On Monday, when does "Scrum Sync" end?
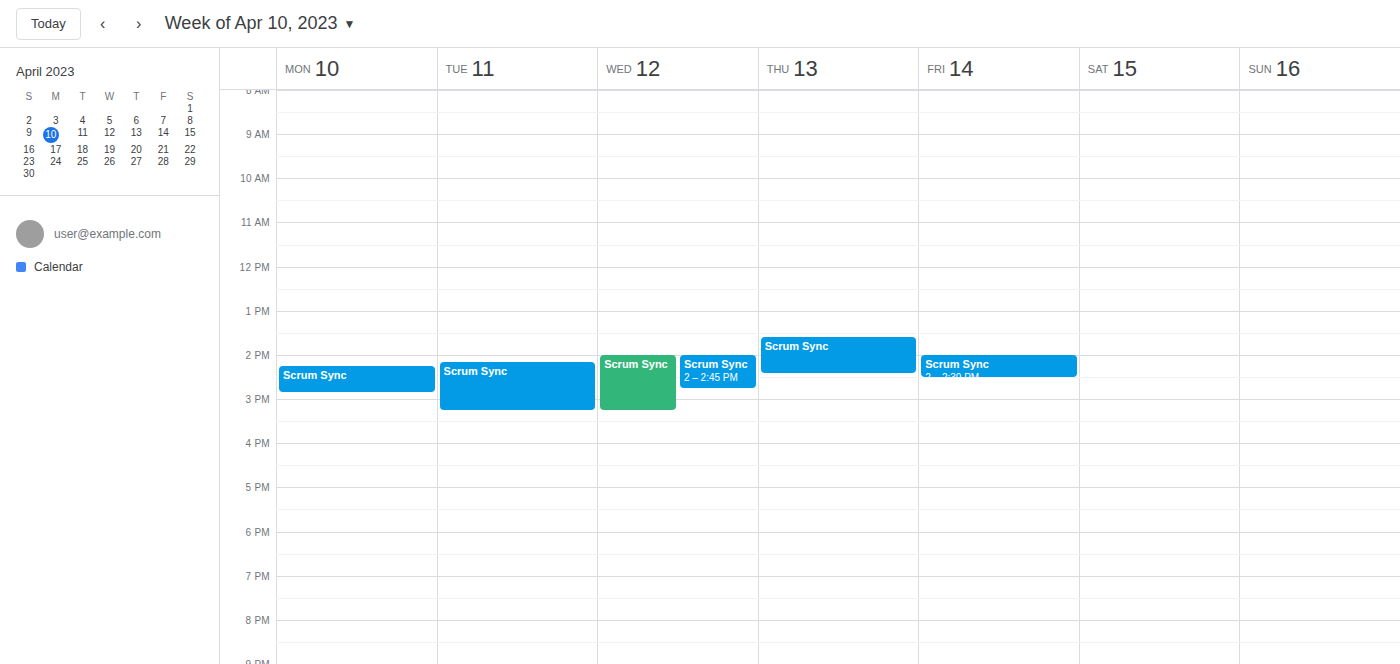
2:50 PM